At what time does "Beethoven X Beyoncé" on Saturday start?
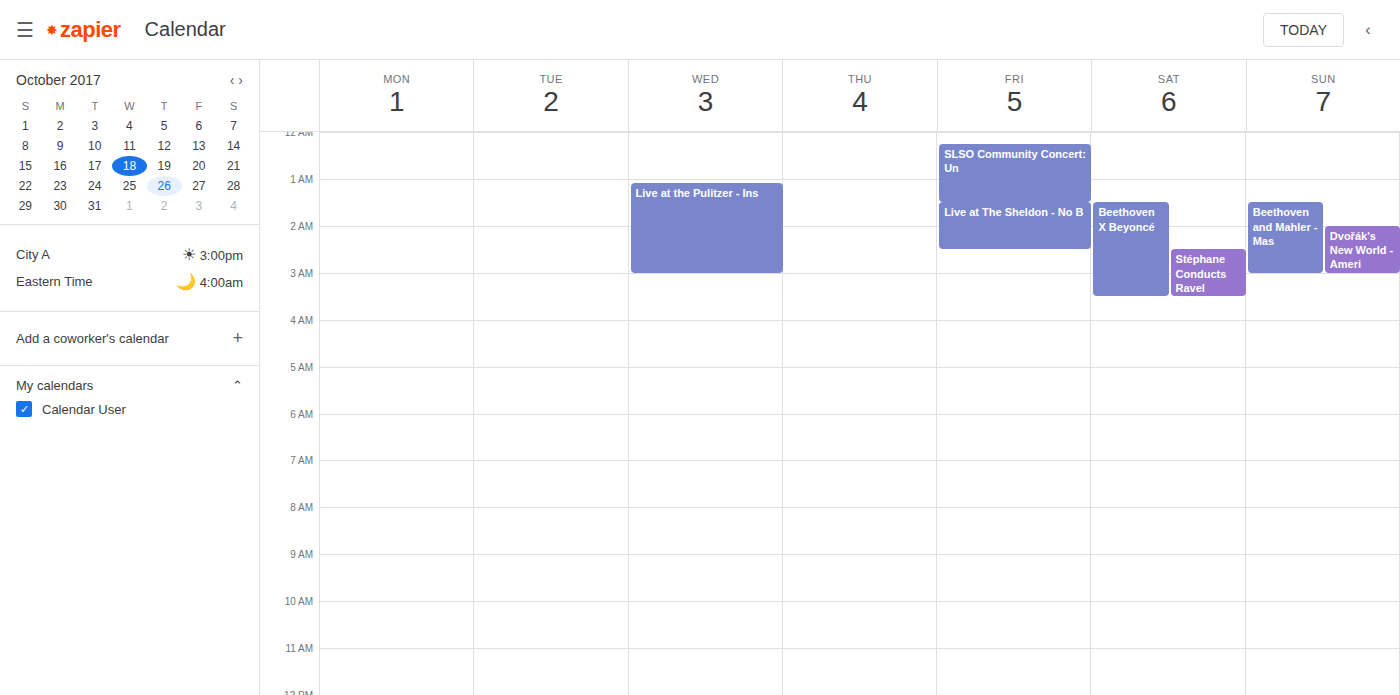
1:30 AM